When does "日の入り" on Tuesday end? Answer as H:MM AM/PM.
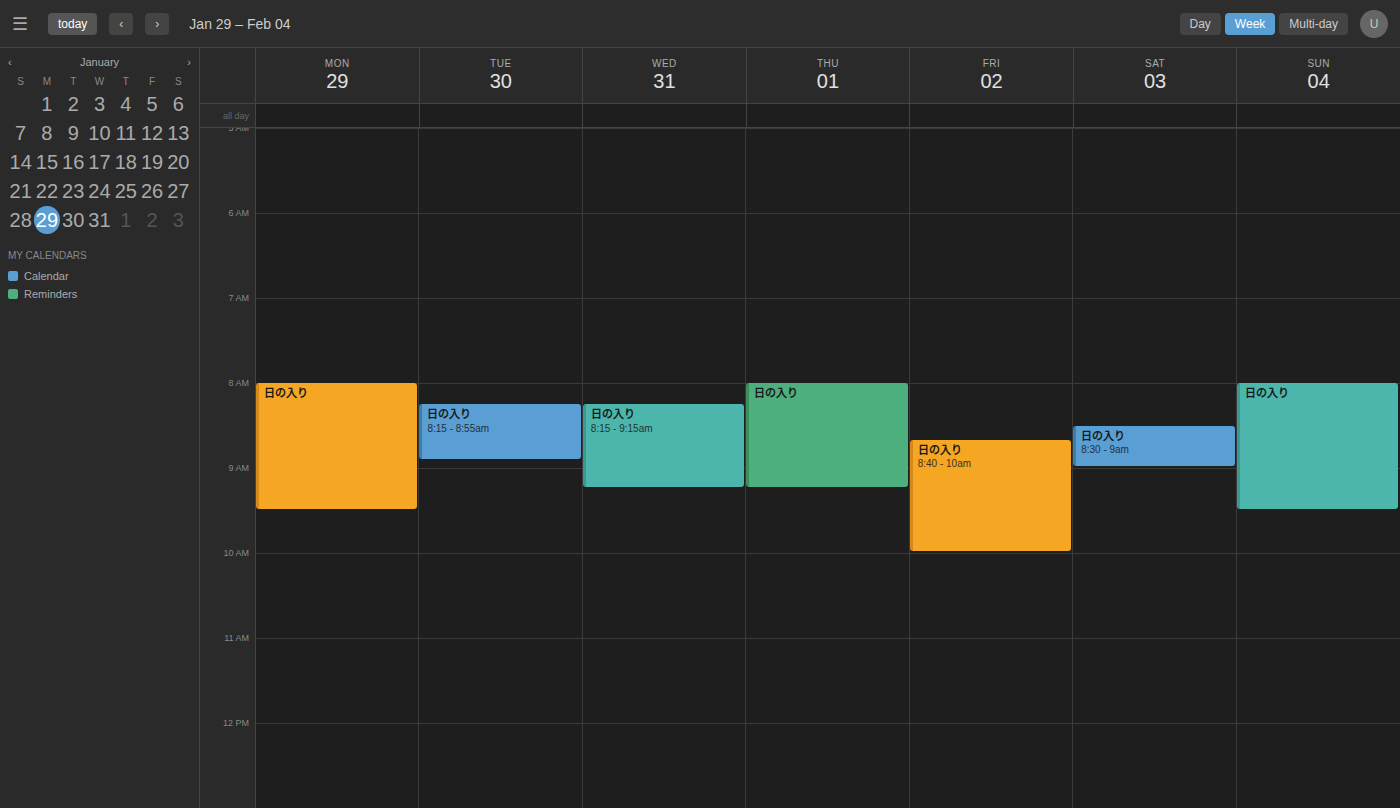
8:55 AM